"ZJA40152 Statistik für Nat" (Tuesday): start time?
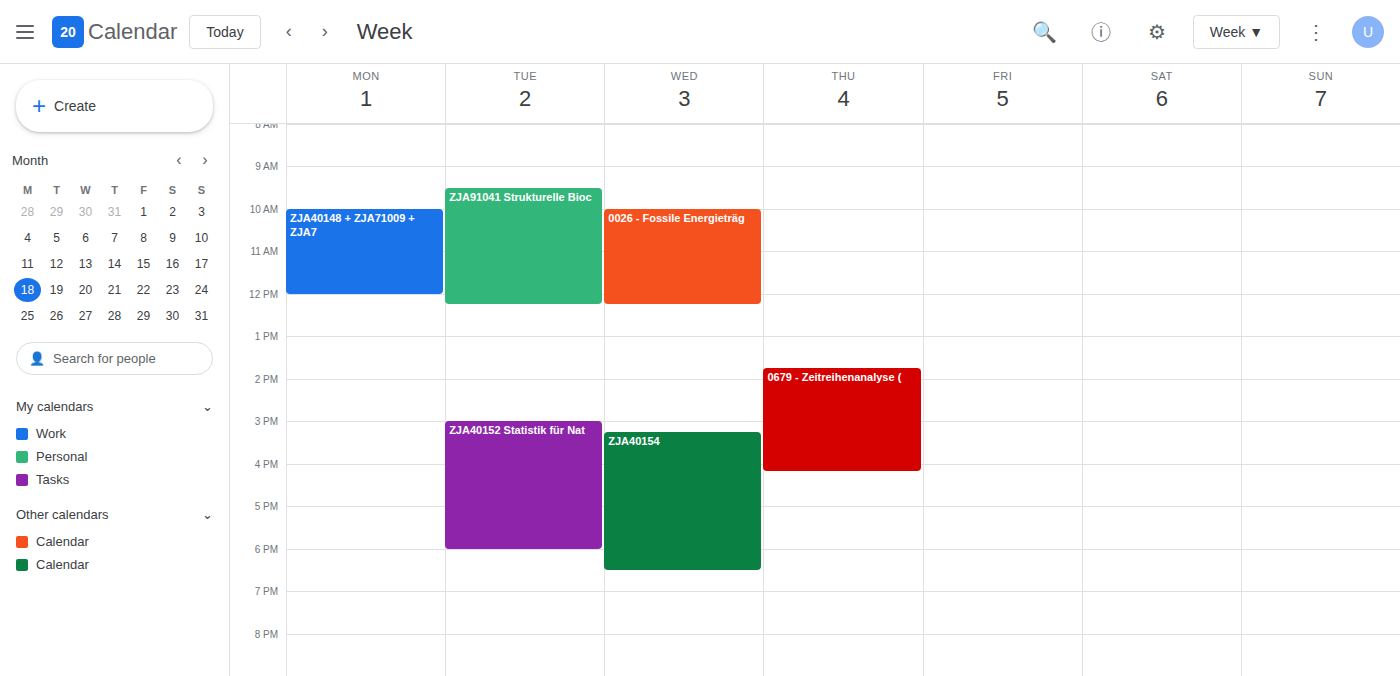
3:00 PM